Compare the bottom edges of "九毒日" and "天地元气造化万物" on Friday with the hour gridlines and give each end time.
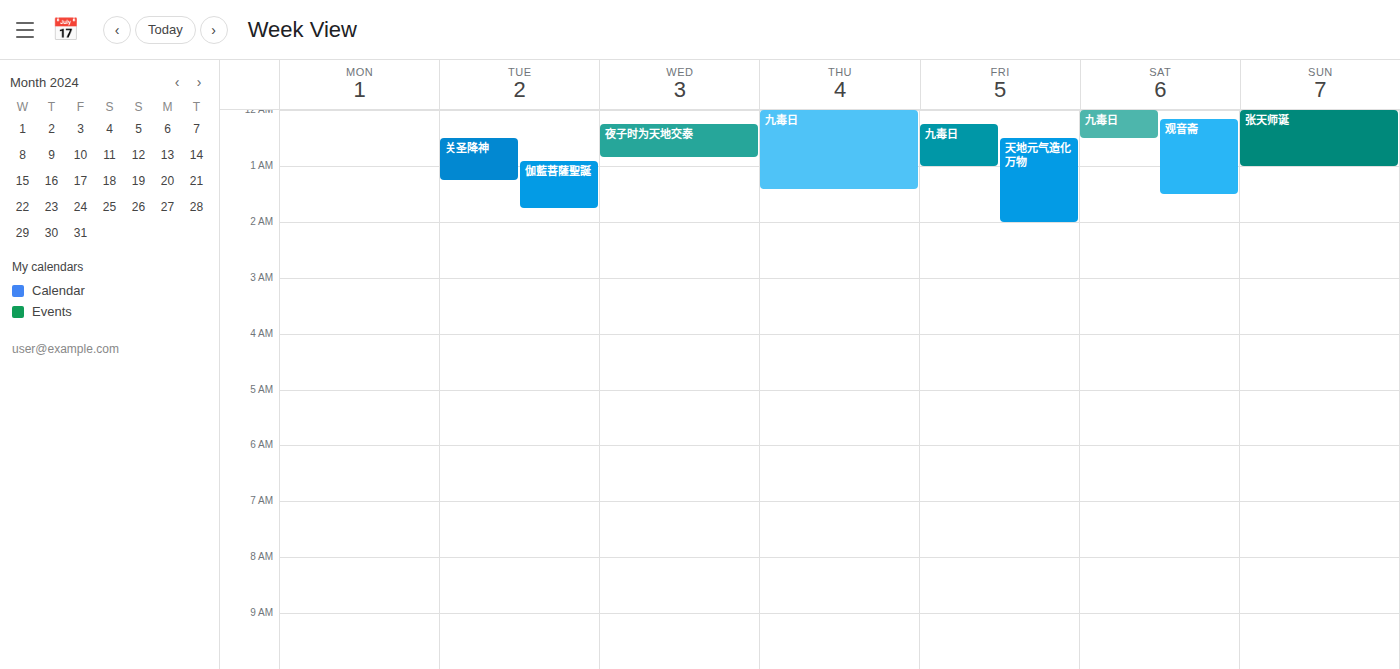
"九毒日": 1:00 AM, exactly on the 1 AM line. "天地元气造化万物": 2:00 AM, exactly on the 2 AM line.